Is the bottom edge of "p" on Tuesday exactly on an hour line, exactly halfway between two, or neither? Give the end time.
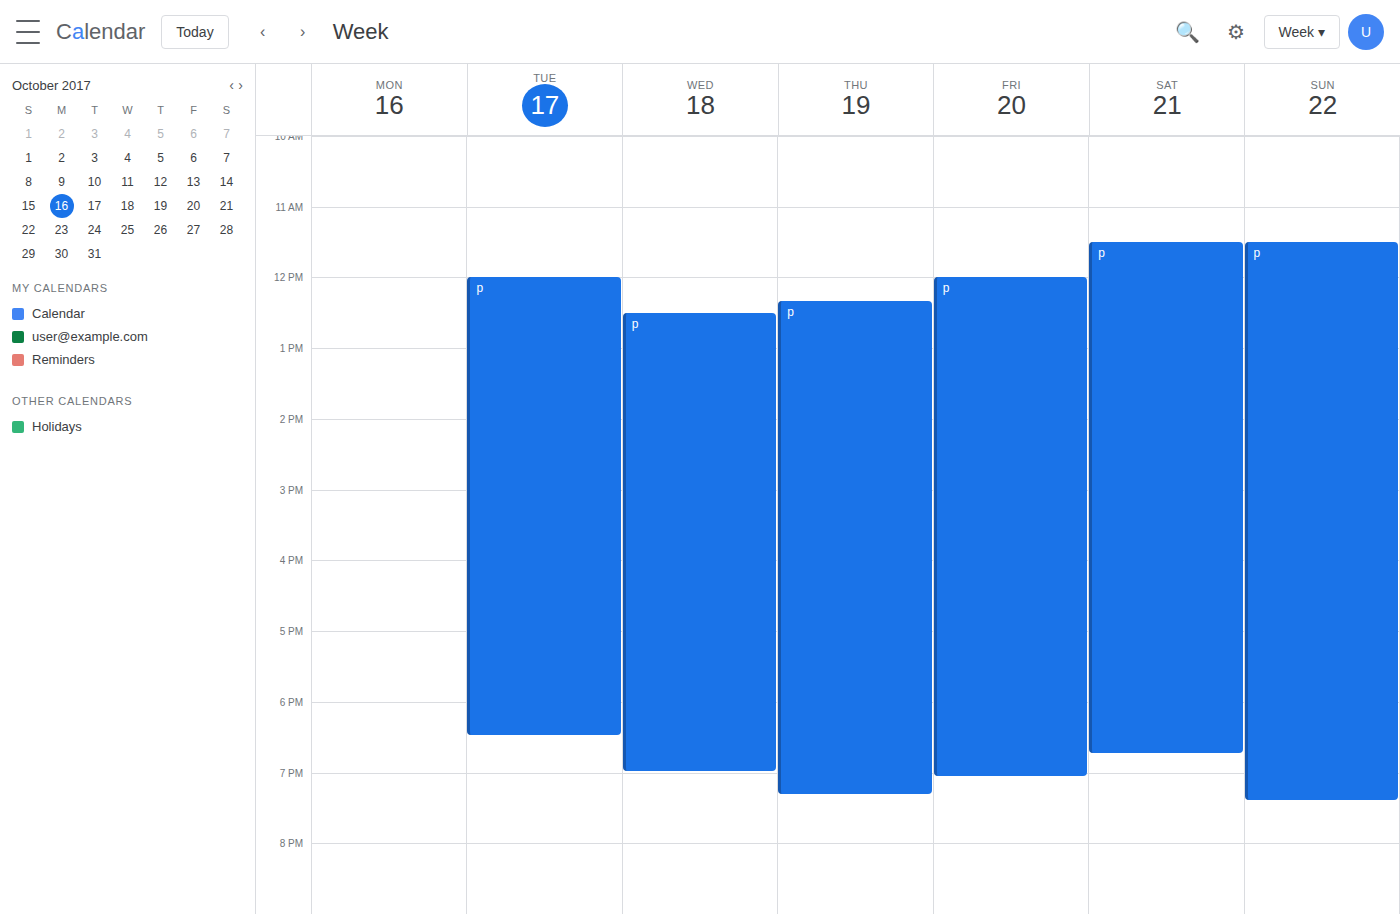
6:30 PM -- halfway between the 6 PM and 7 PM lines.